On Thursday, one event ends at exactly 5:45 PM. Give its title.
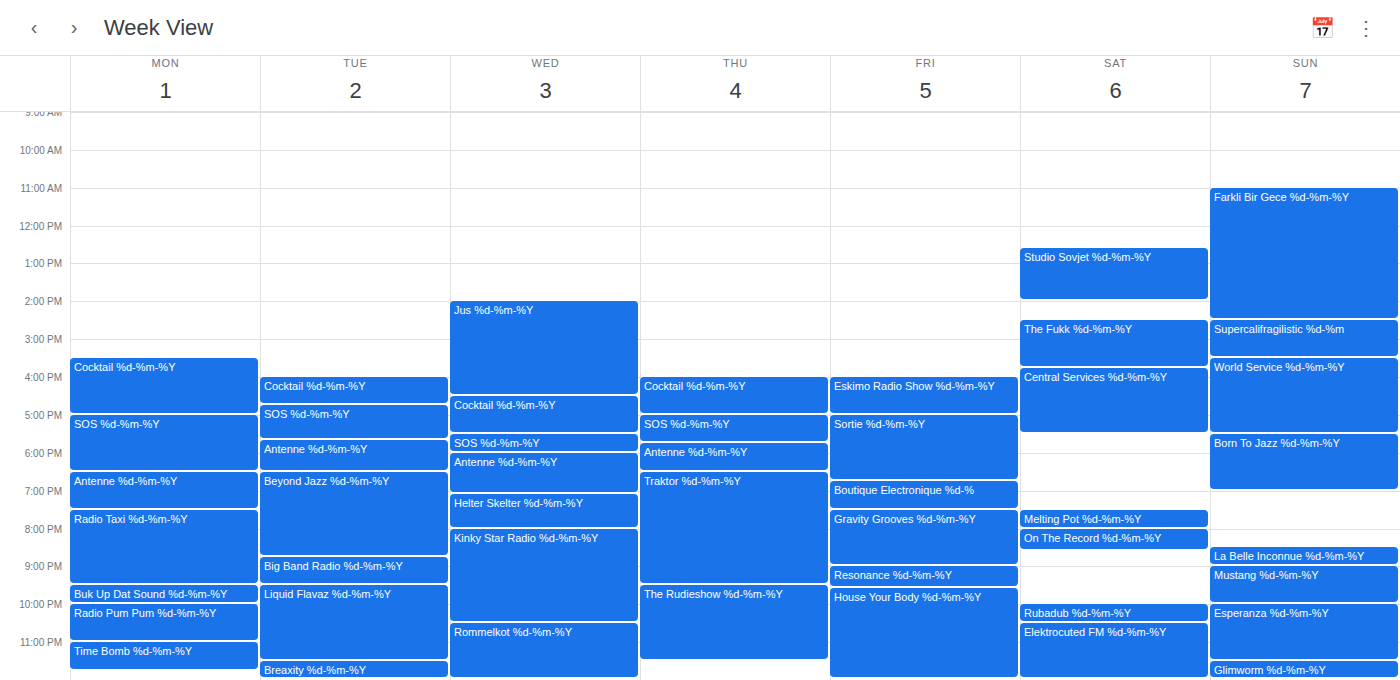
"SOS %d-%m-%Y"